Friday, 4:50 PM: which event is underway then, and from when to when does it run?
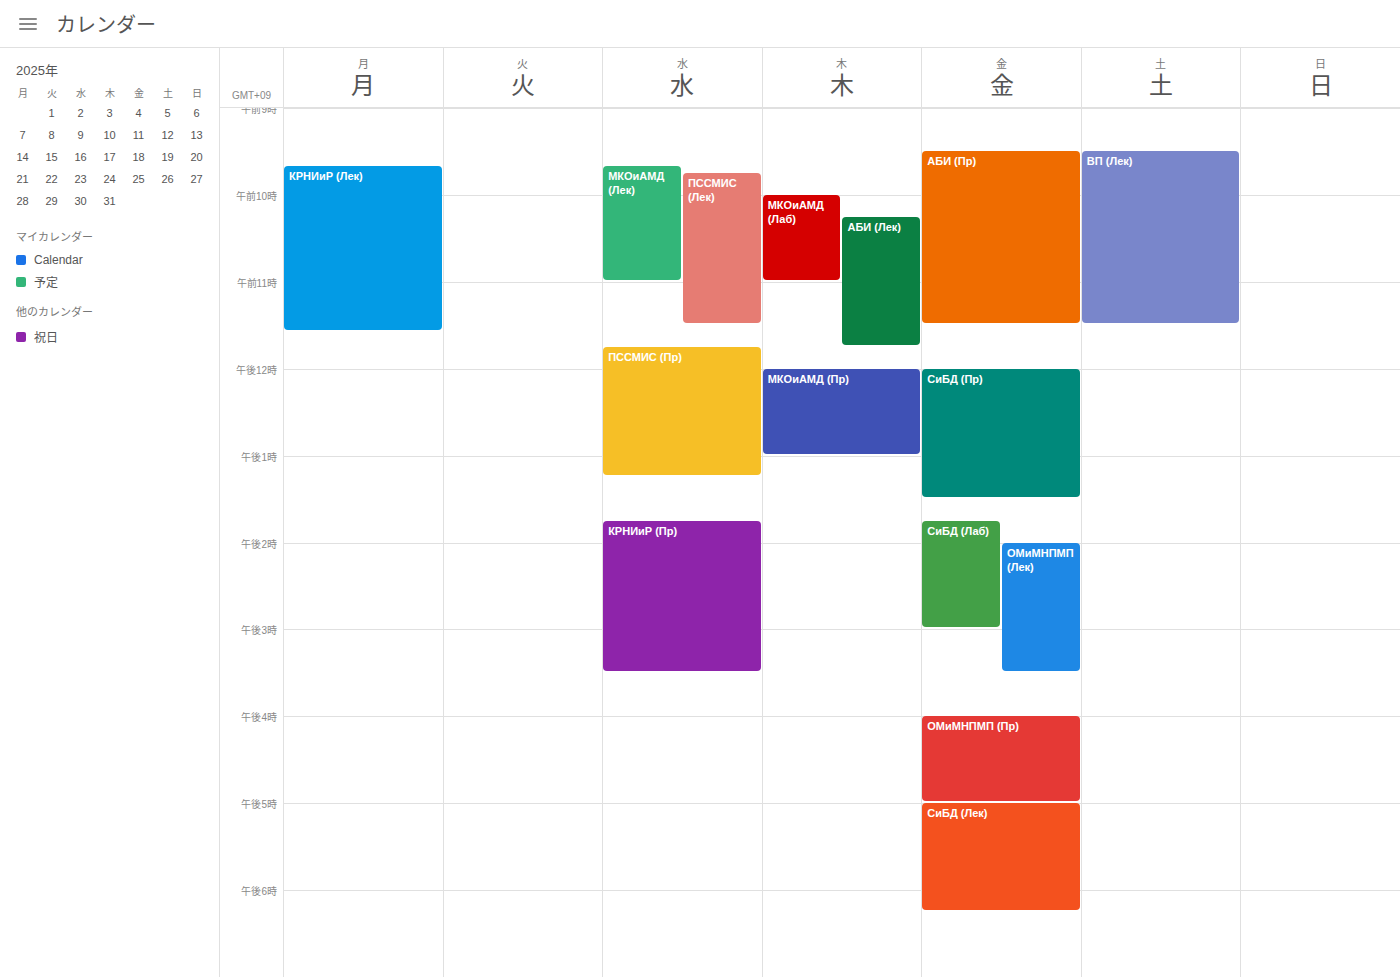
"ОМиМНПМП (Пр)", 4:00 PM to 5:00 PM